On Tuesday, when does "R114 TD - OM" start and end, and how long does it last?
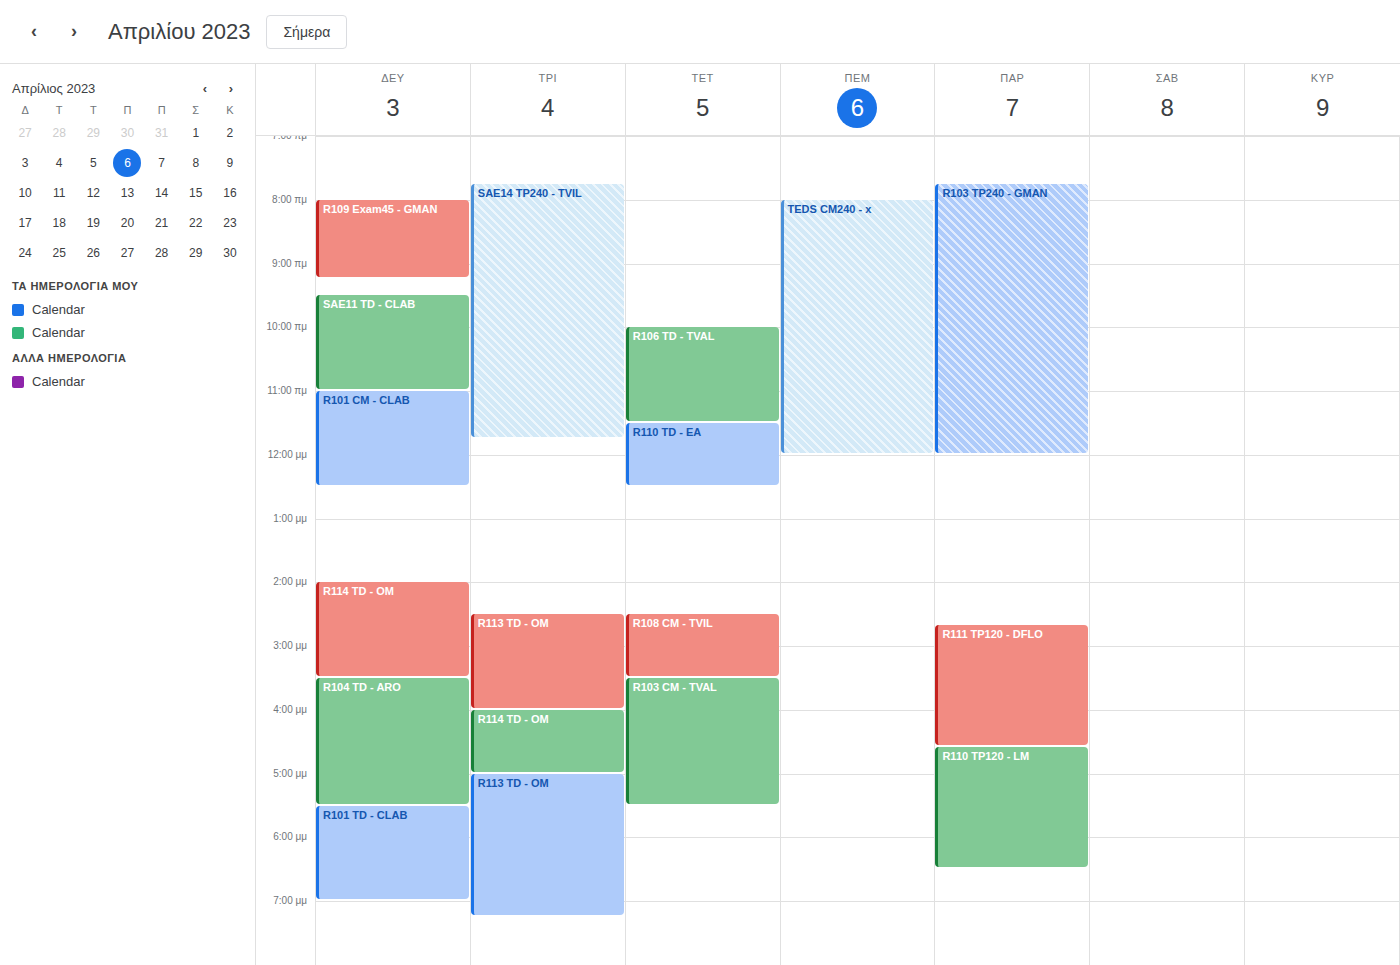
4:00 PM to 5:00 PM, 1 hour